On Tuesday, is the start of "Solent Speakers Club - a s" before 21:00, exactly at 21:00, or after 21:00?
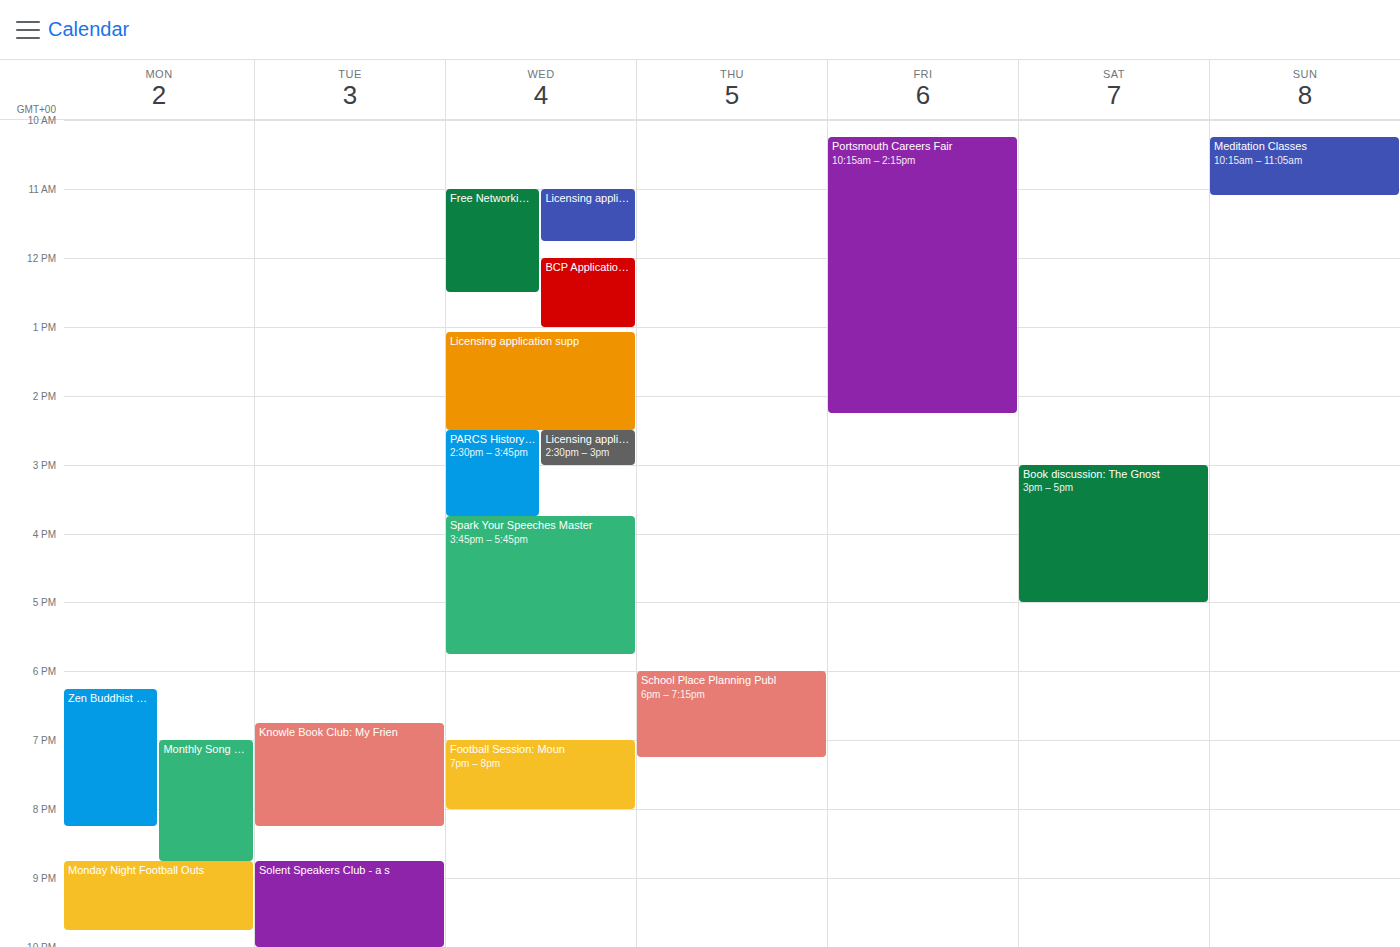
20:45 -- before 21:00, 15 minutes above the 21:00 line.